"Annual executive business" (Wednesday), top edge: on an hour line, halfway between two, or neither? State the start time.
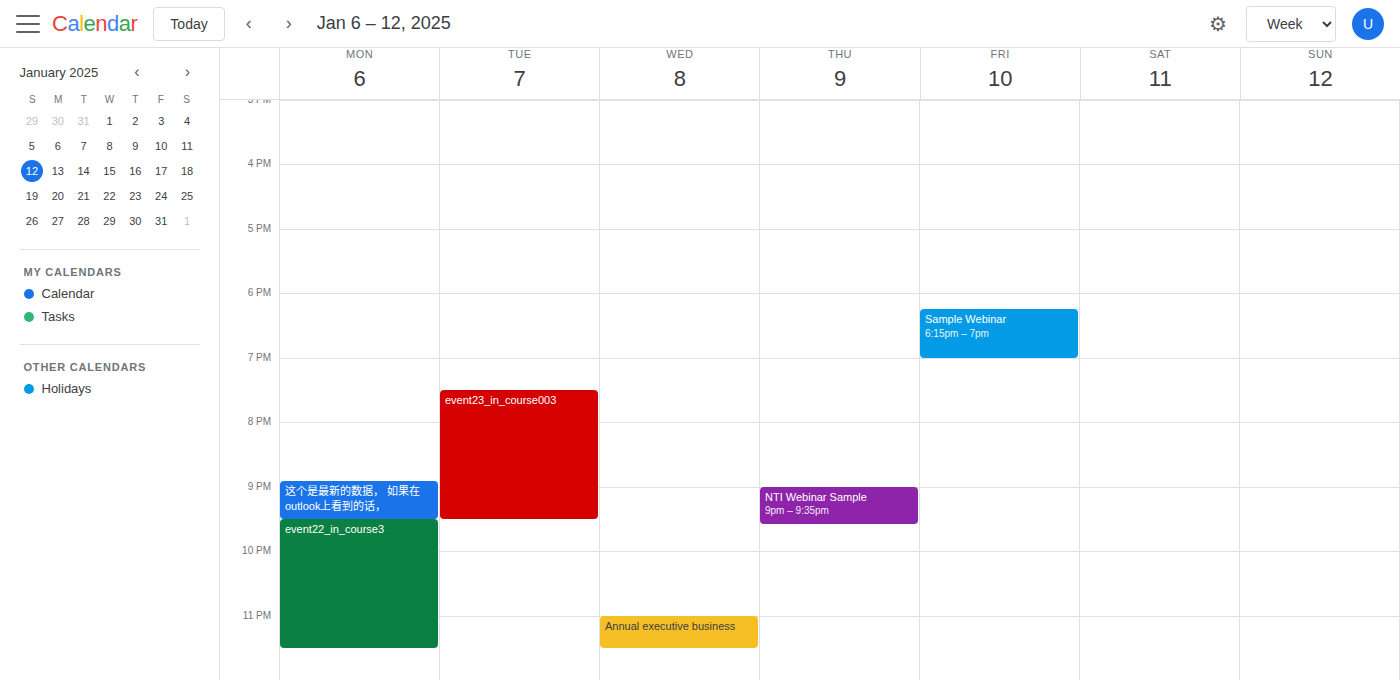
11:00 PM -- exactly on the 11 PM line.